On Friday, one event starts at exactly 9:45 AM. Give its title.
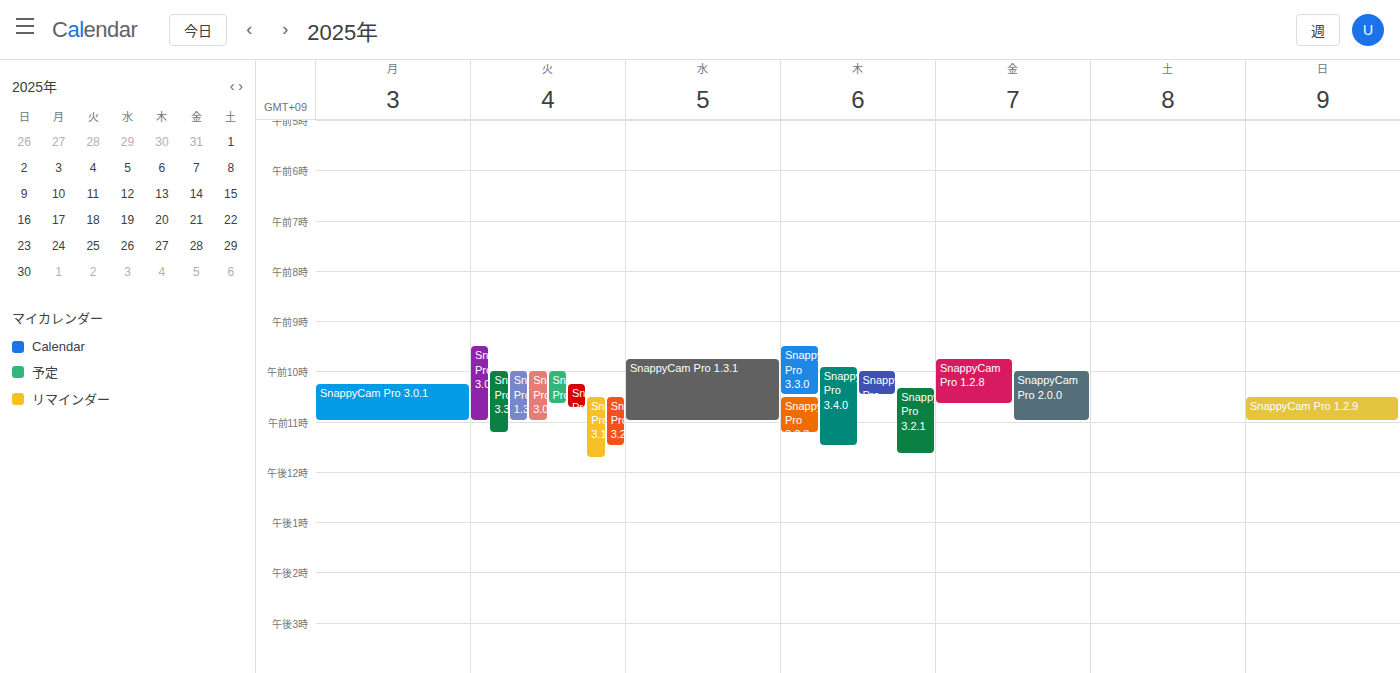
"SnappyCam Pro 1.2.8"